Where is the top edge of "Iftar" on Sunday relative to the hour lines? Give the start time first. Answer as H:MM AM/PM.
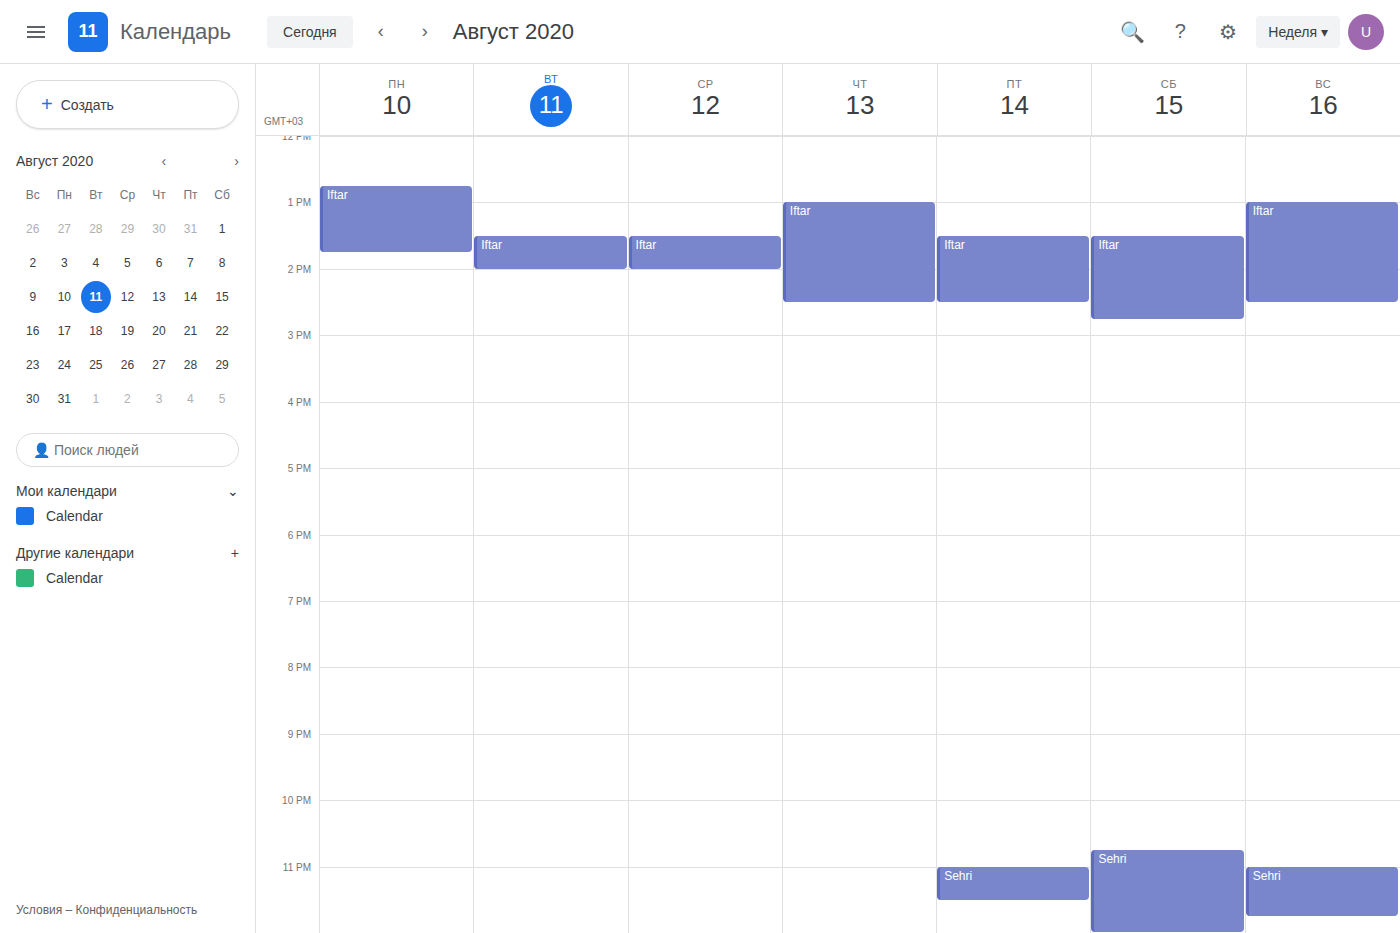
1:00 PM -- exactly on the 1 PM line.